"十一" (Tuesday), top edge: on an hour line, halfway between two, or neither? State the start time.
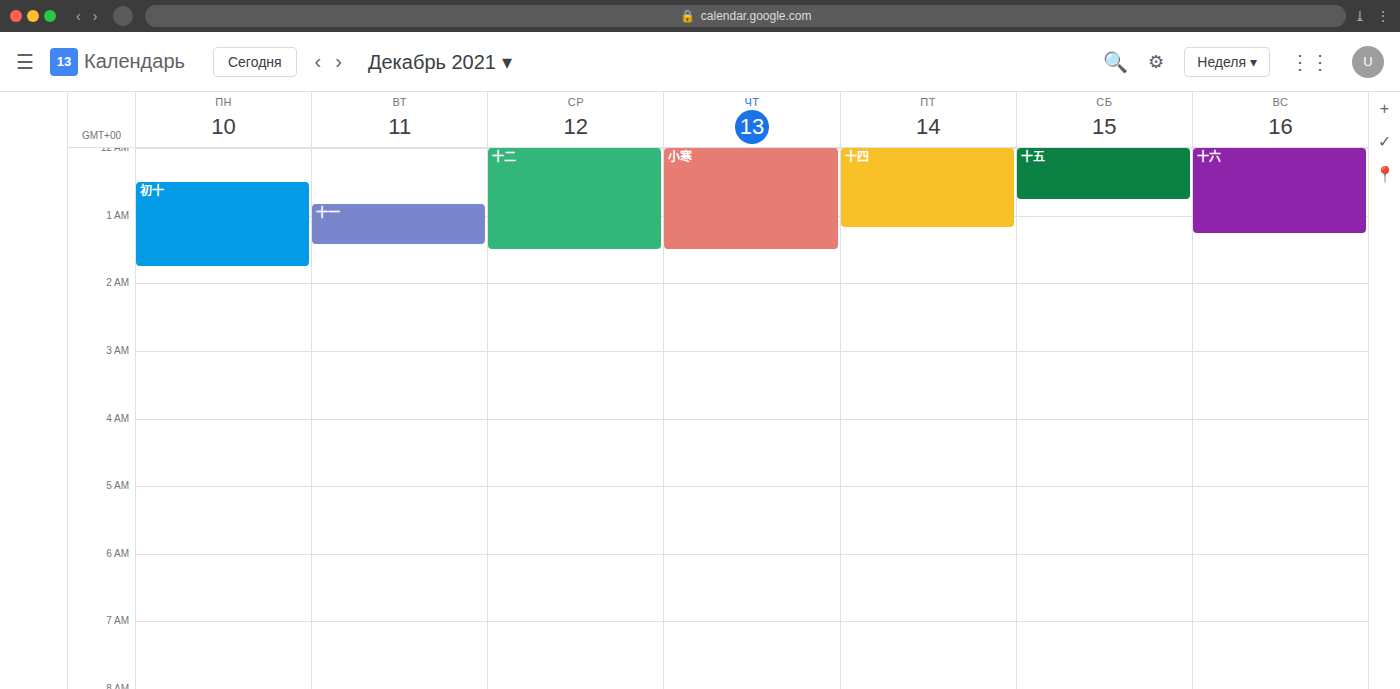
12:50 AM -- neither: 50 minutes below the 12 AM line and 10 minutes above the 1 AM line.